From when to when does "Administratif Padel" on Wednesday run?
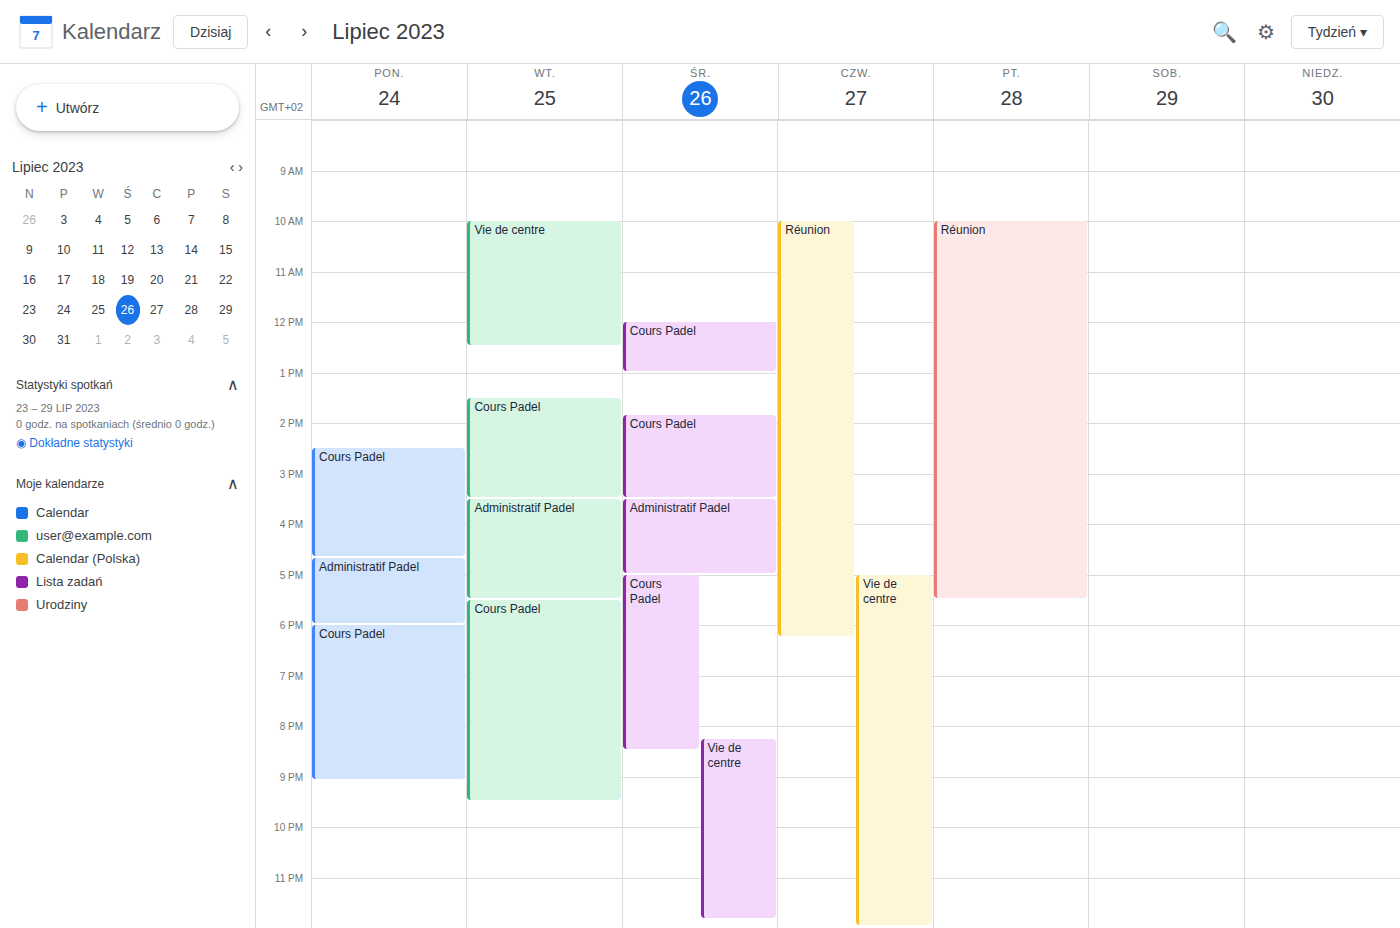
3:30 PM to 5:00 PM